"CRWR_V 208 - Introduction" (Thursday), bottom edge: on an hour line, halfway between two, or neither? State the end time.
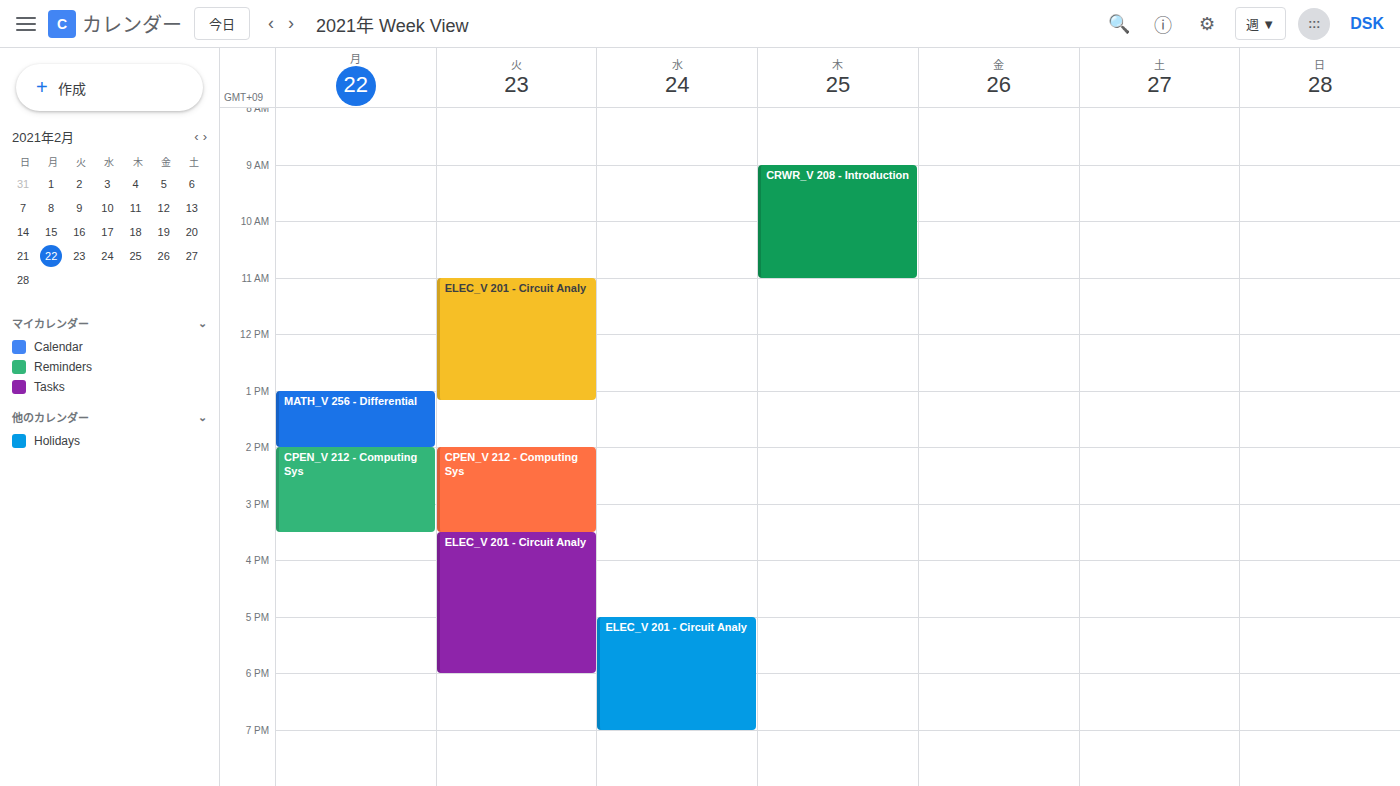
11:00 AM -- exactly on the 11 AM line.